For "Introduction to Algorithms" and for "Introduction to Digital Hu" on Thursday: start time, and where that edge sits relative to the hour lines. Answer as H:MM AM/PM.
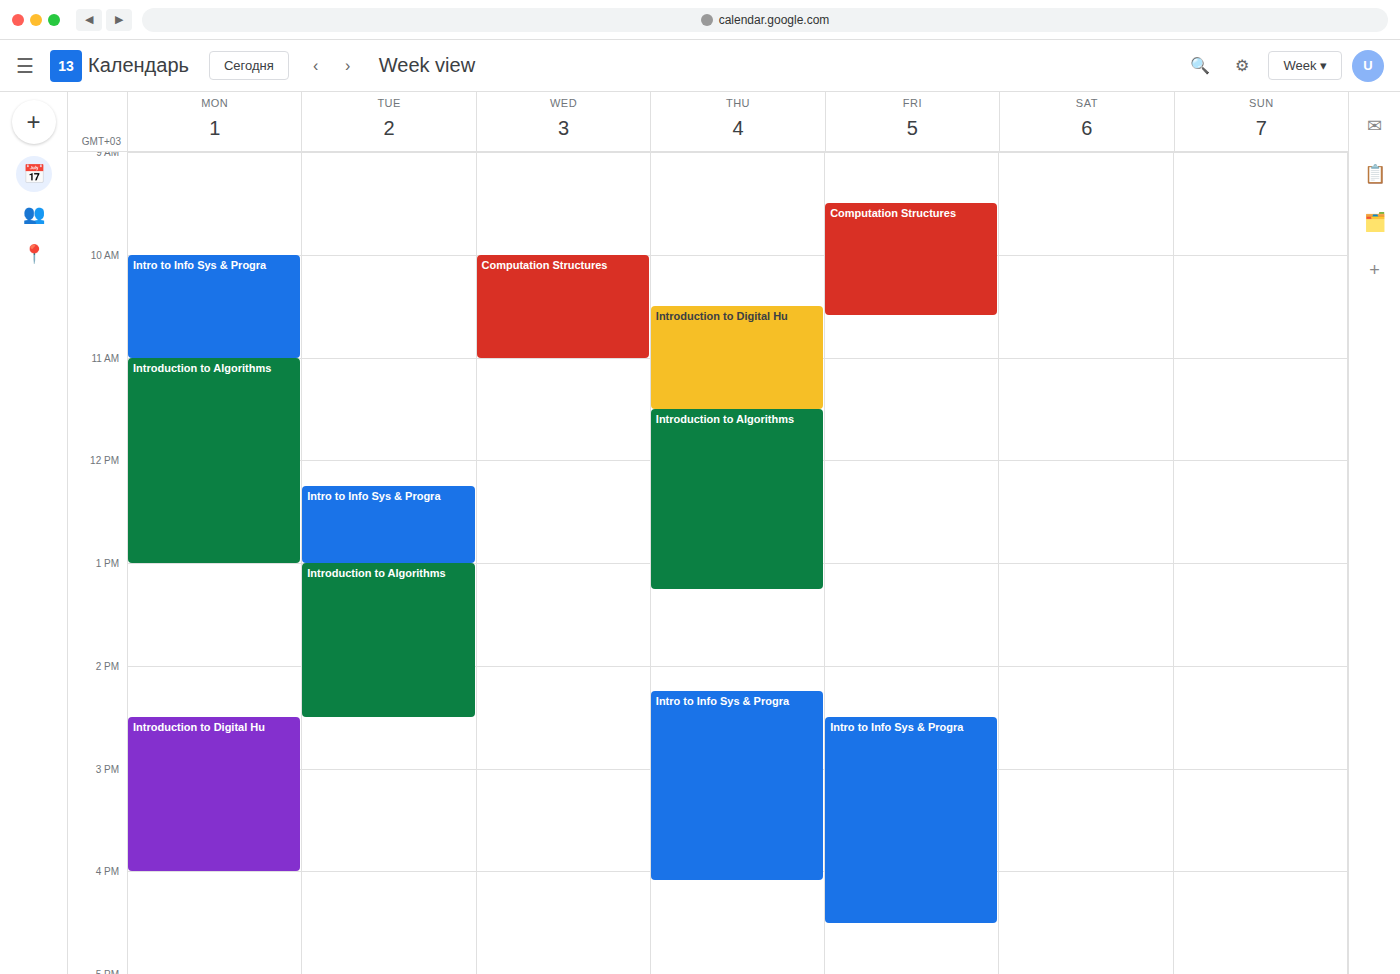
"Introduction to Algorithms": 11:30 AM, halfway between the 11 AM and 12 PM lines. "Introduction to Digital Hu": 10:30 AM, halfway between the 10 AM and 11 AM lines.